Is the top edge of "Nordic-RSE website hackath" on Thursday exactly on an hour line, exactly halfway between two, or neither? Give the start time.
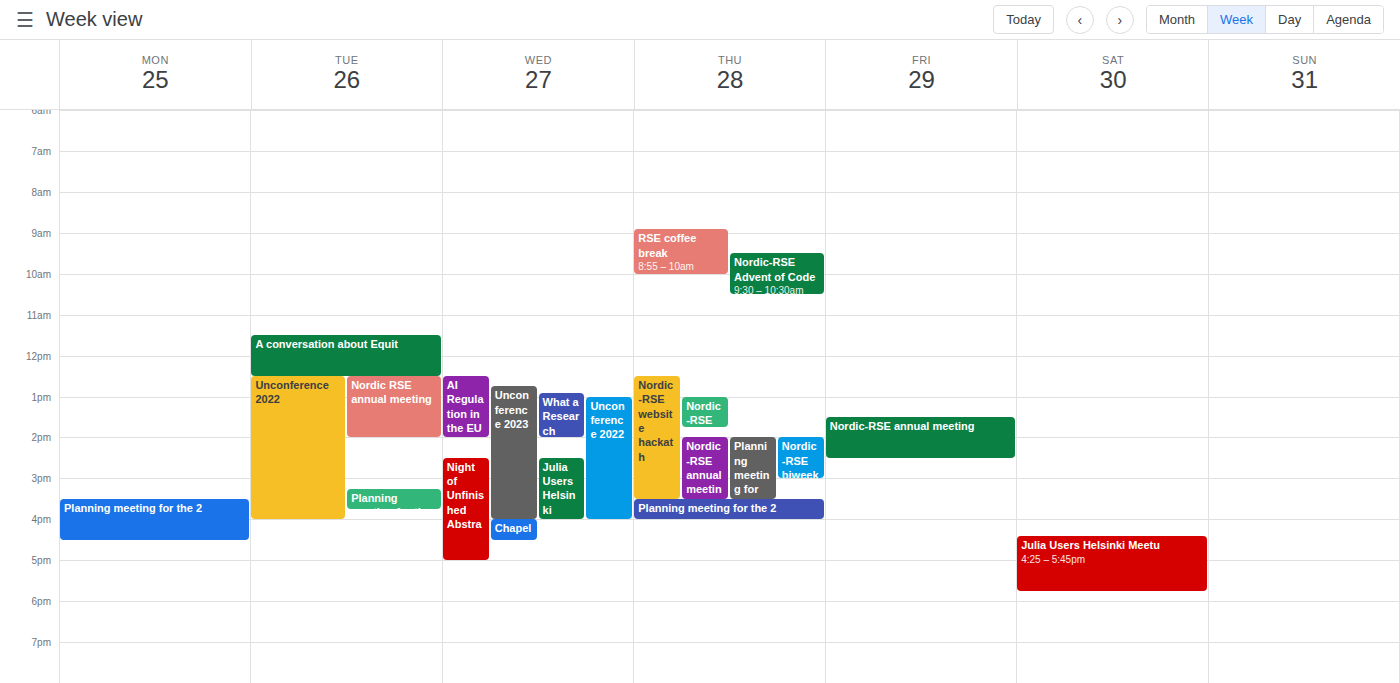
12:30 PM -- halfway between the 12 PM and 1 PM lines.